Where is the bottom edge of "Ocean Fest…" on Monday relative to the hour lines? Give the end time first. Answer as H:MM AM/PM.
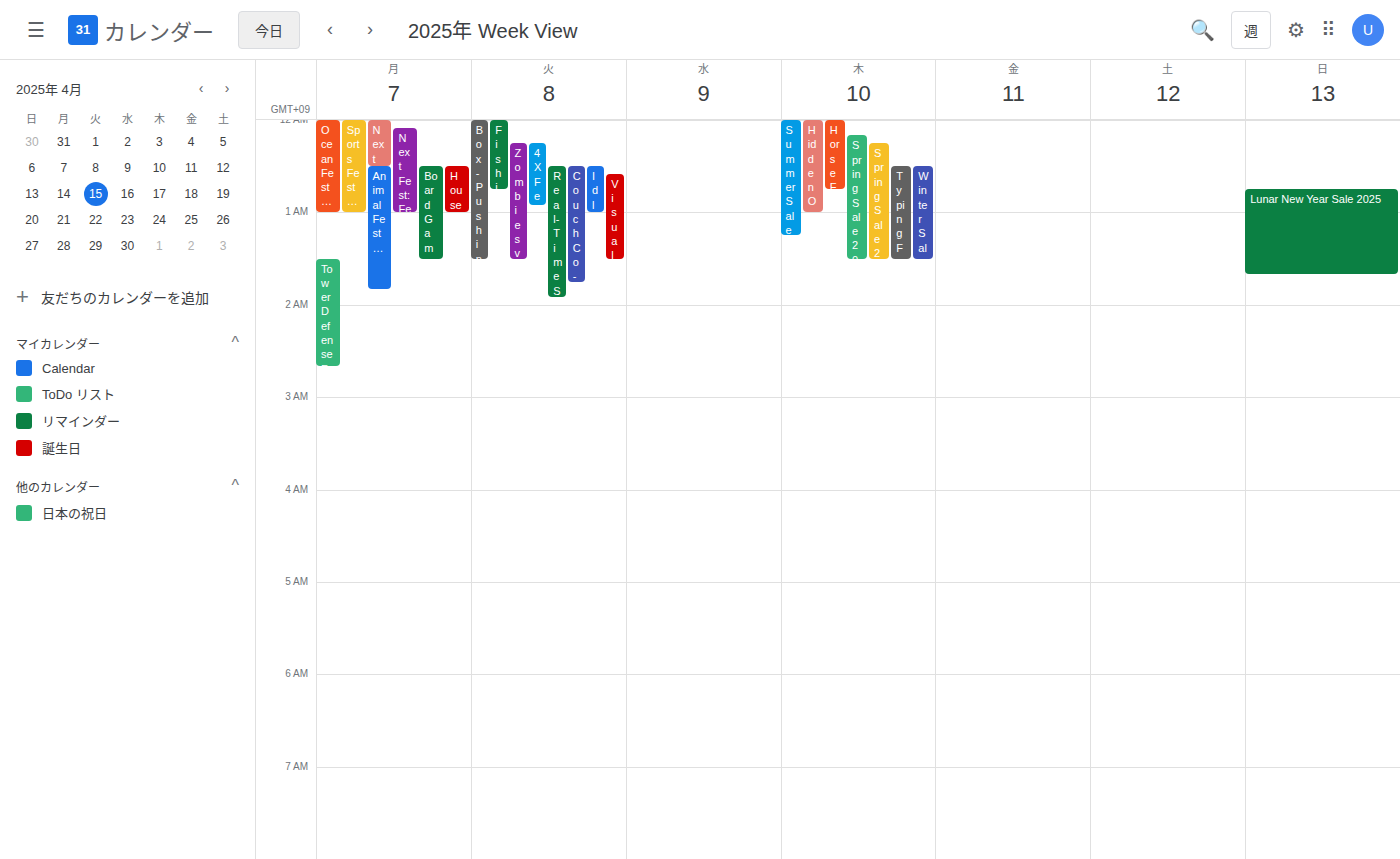
1:00 AM -- exactly on the 1 AM line.